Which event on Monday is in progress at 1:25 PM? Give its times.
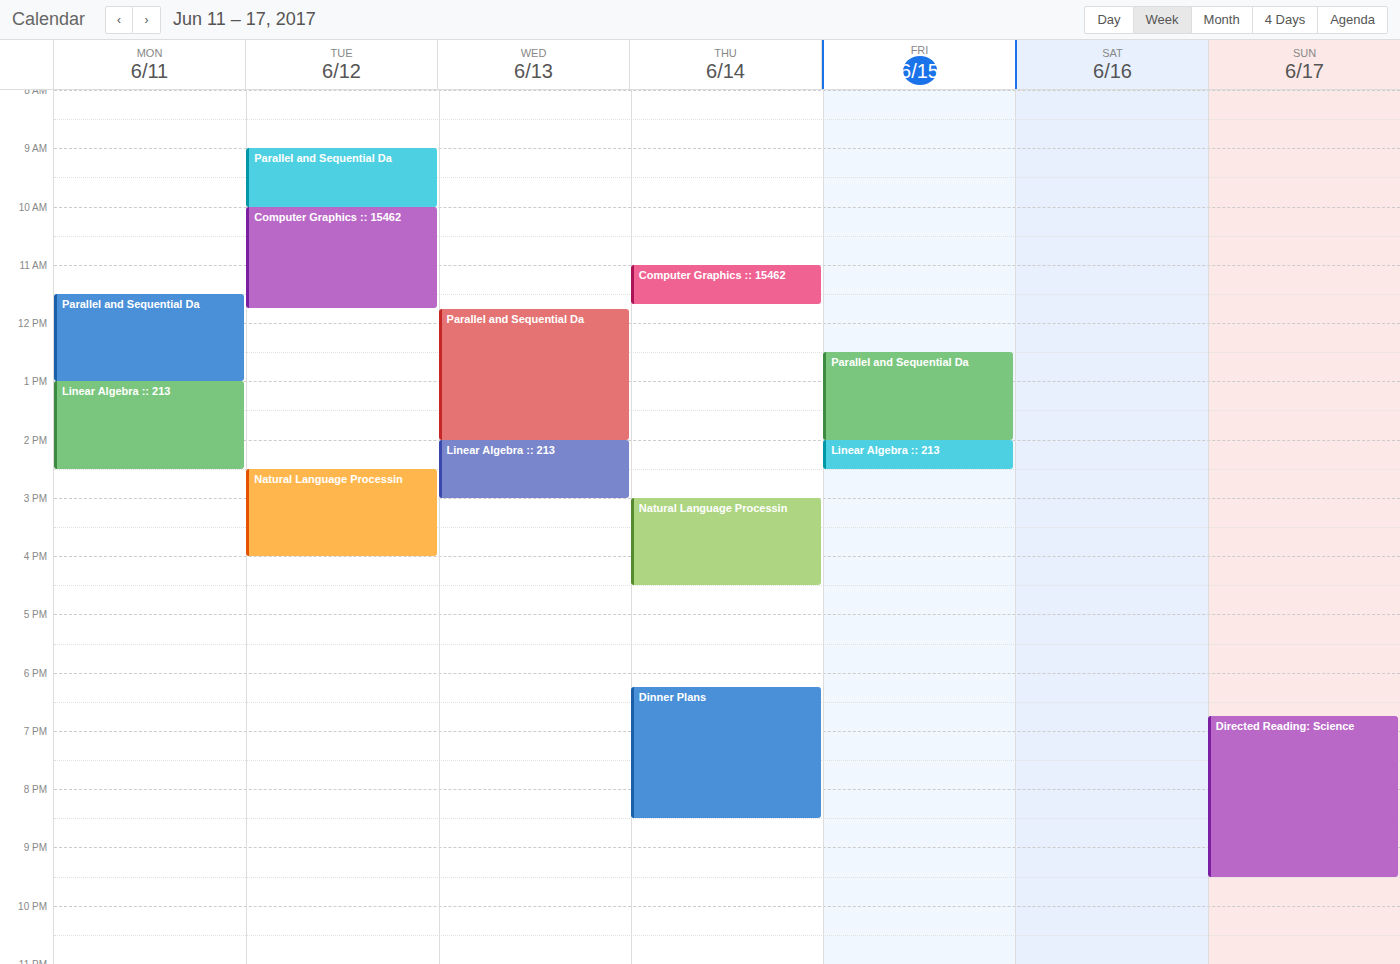
"Linear Algebra :: 213", 1:00 PM to 2:30 PM